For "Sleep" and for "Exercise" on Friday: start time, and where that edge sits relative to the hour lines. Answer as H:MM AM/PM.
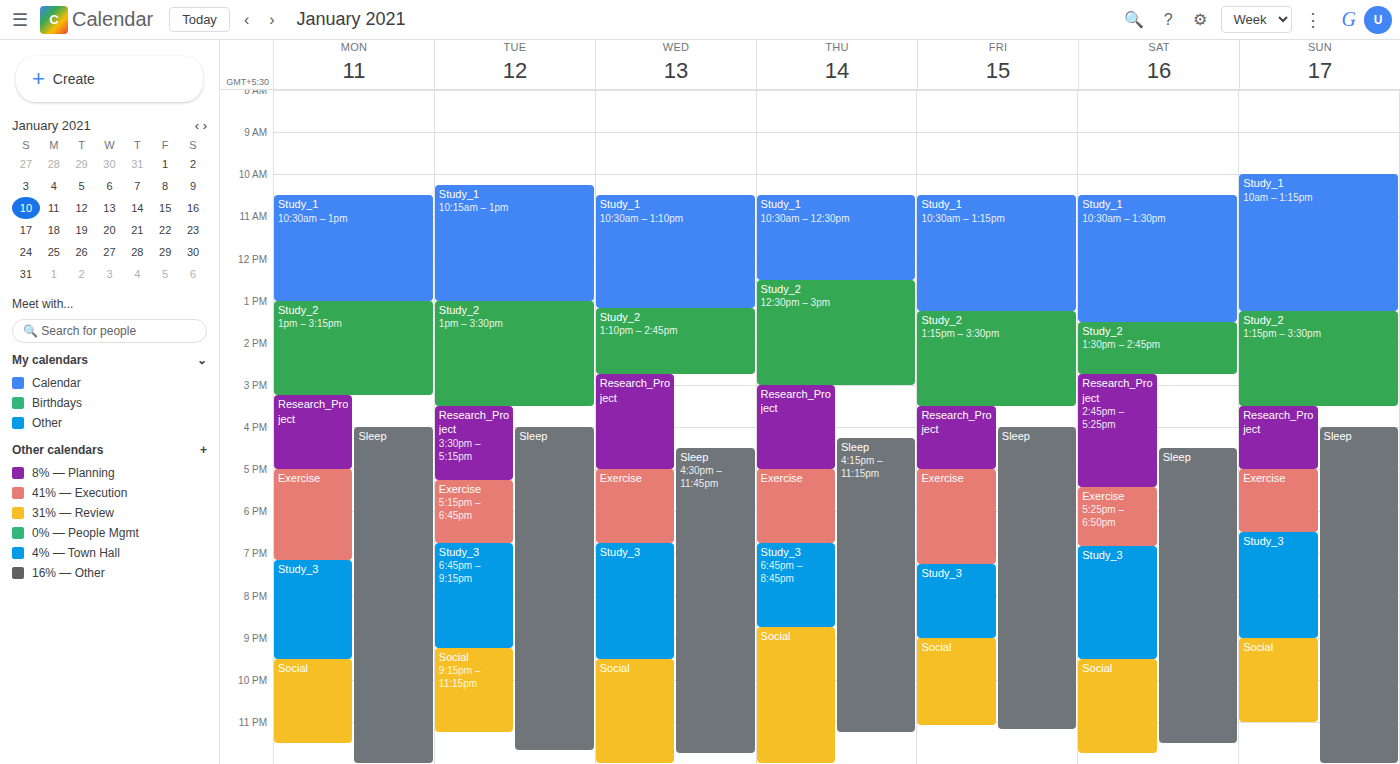
"Sleep": 4:00 PM, exactly on the 4 PM line. "Exercise": 5:00 PM, exactly on the 5 PM line.